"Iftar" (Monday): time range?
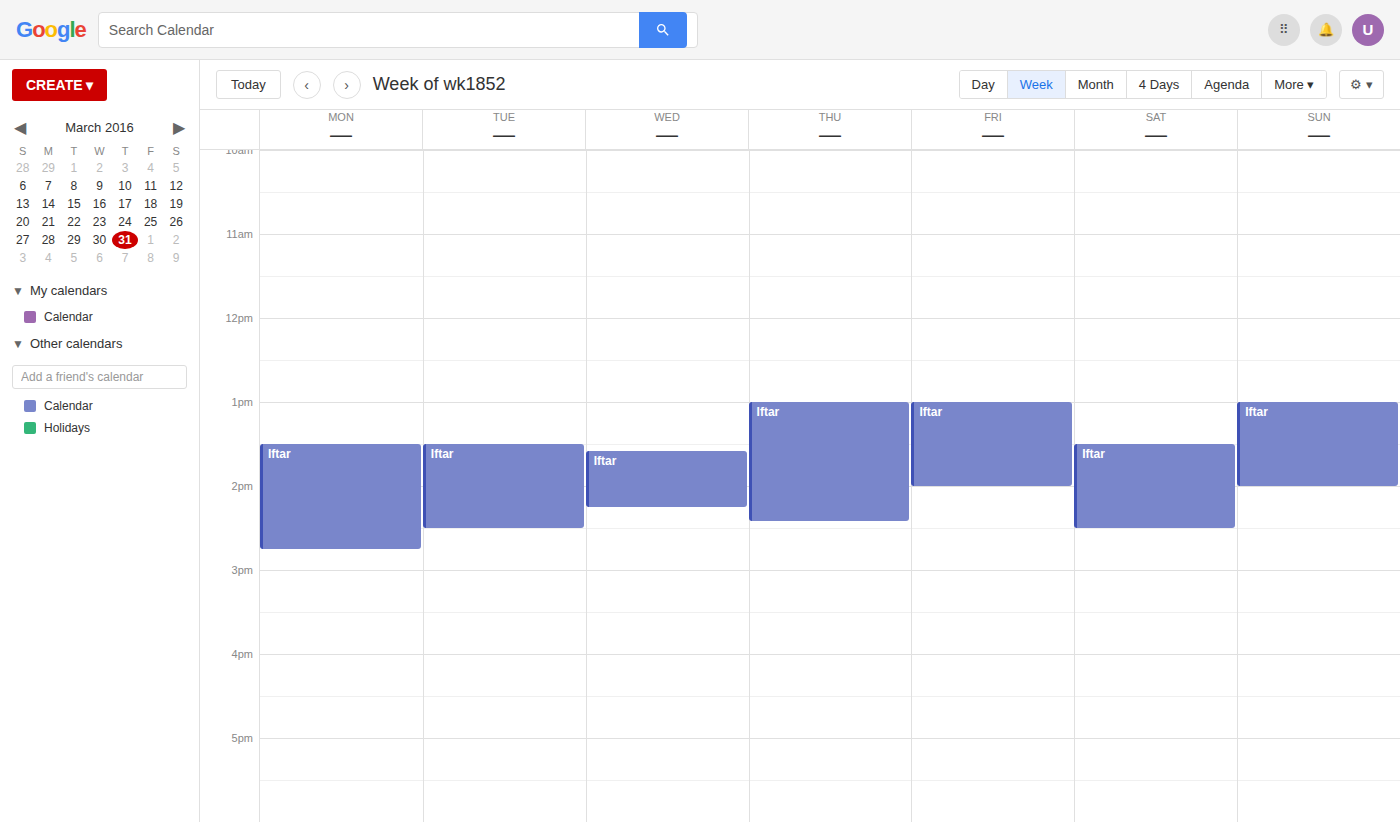
1:30 PM to 2:45 PM